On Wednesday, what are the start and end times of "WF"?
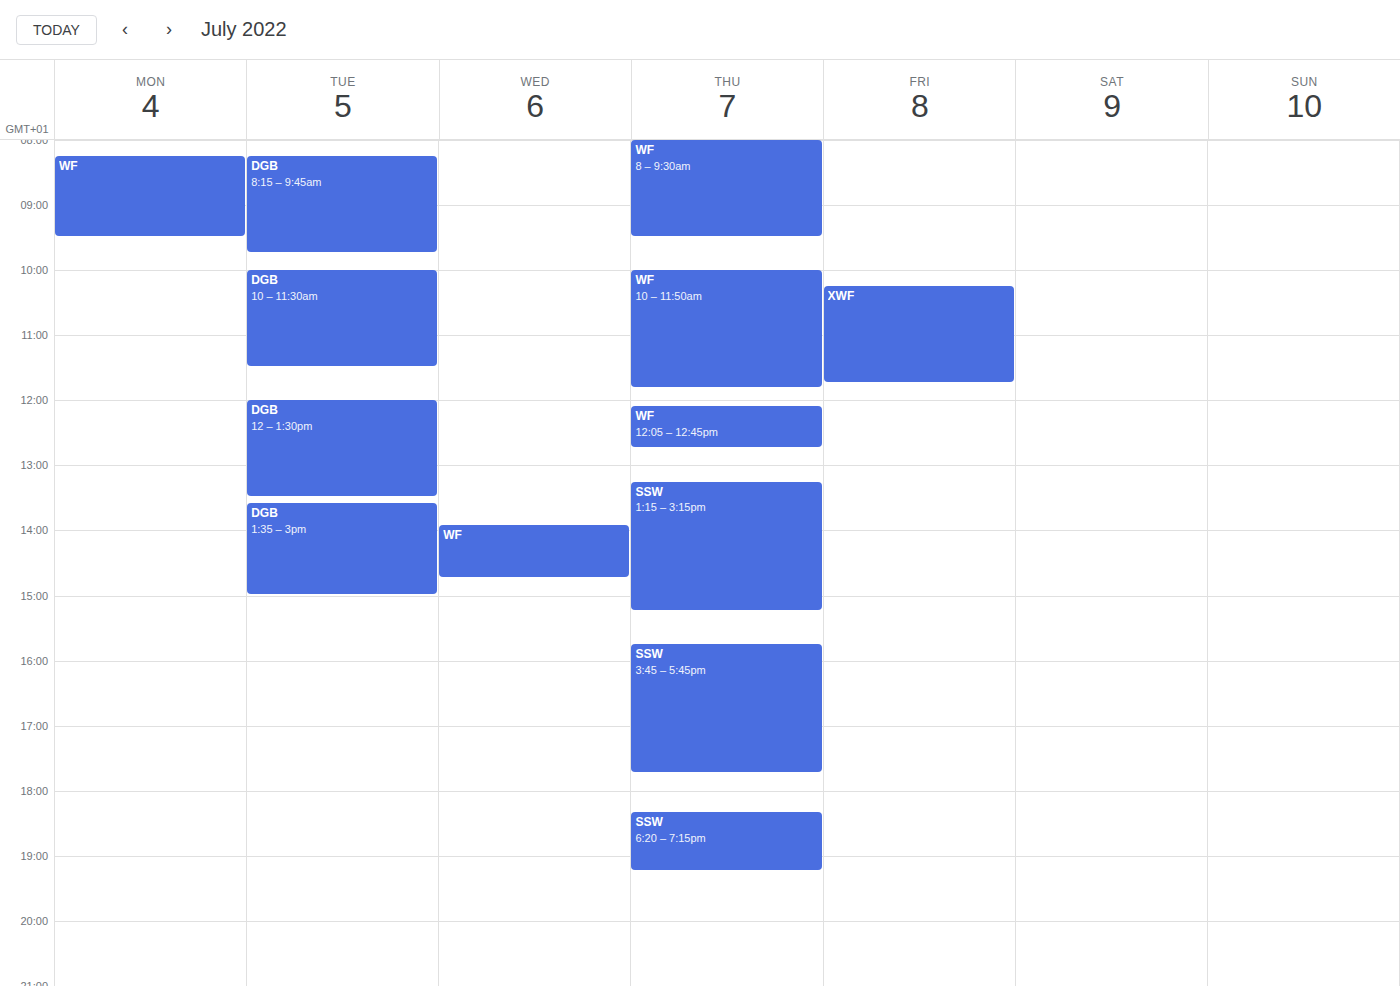
1:55 PM to 2:45 PM